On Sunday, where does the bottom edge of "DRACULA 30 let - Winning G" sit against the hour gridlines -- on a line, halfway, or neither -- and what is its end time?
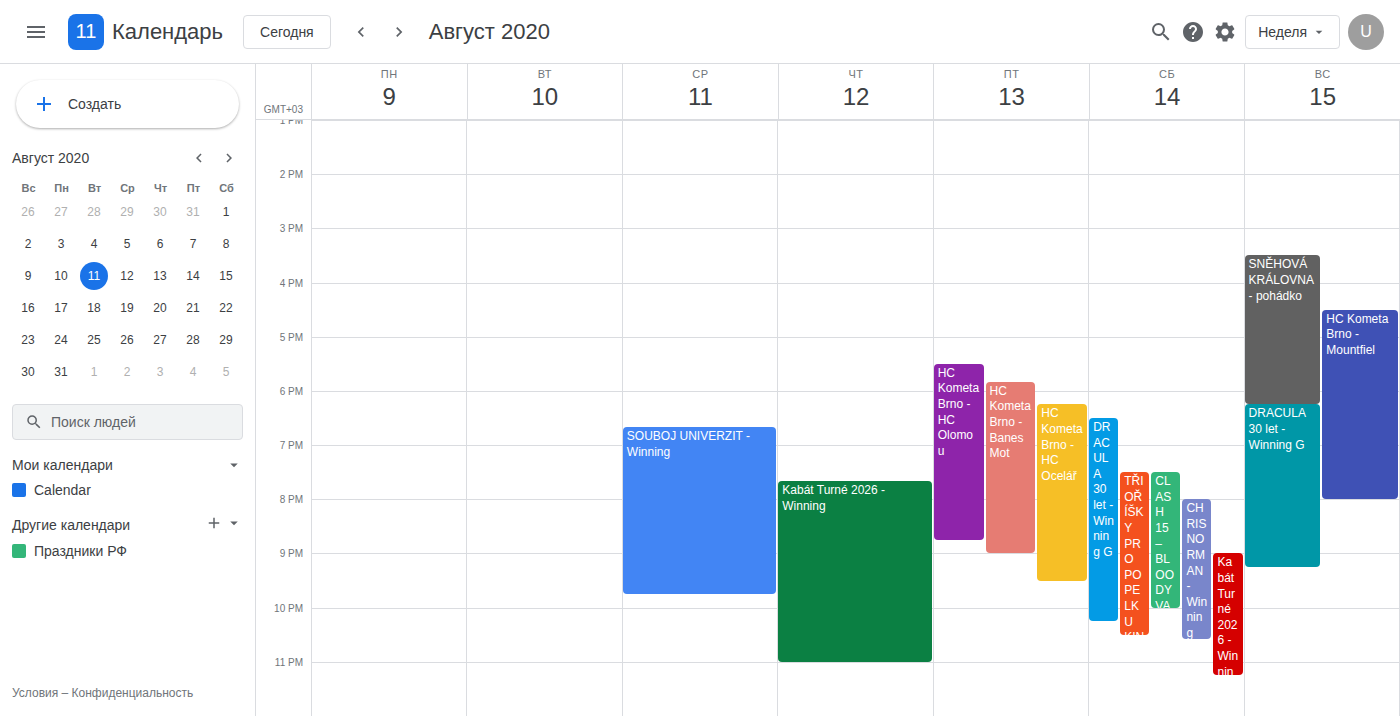
9:15 PM -- neither: a quarter of the way from the 9 PM line to the 10 PM line.